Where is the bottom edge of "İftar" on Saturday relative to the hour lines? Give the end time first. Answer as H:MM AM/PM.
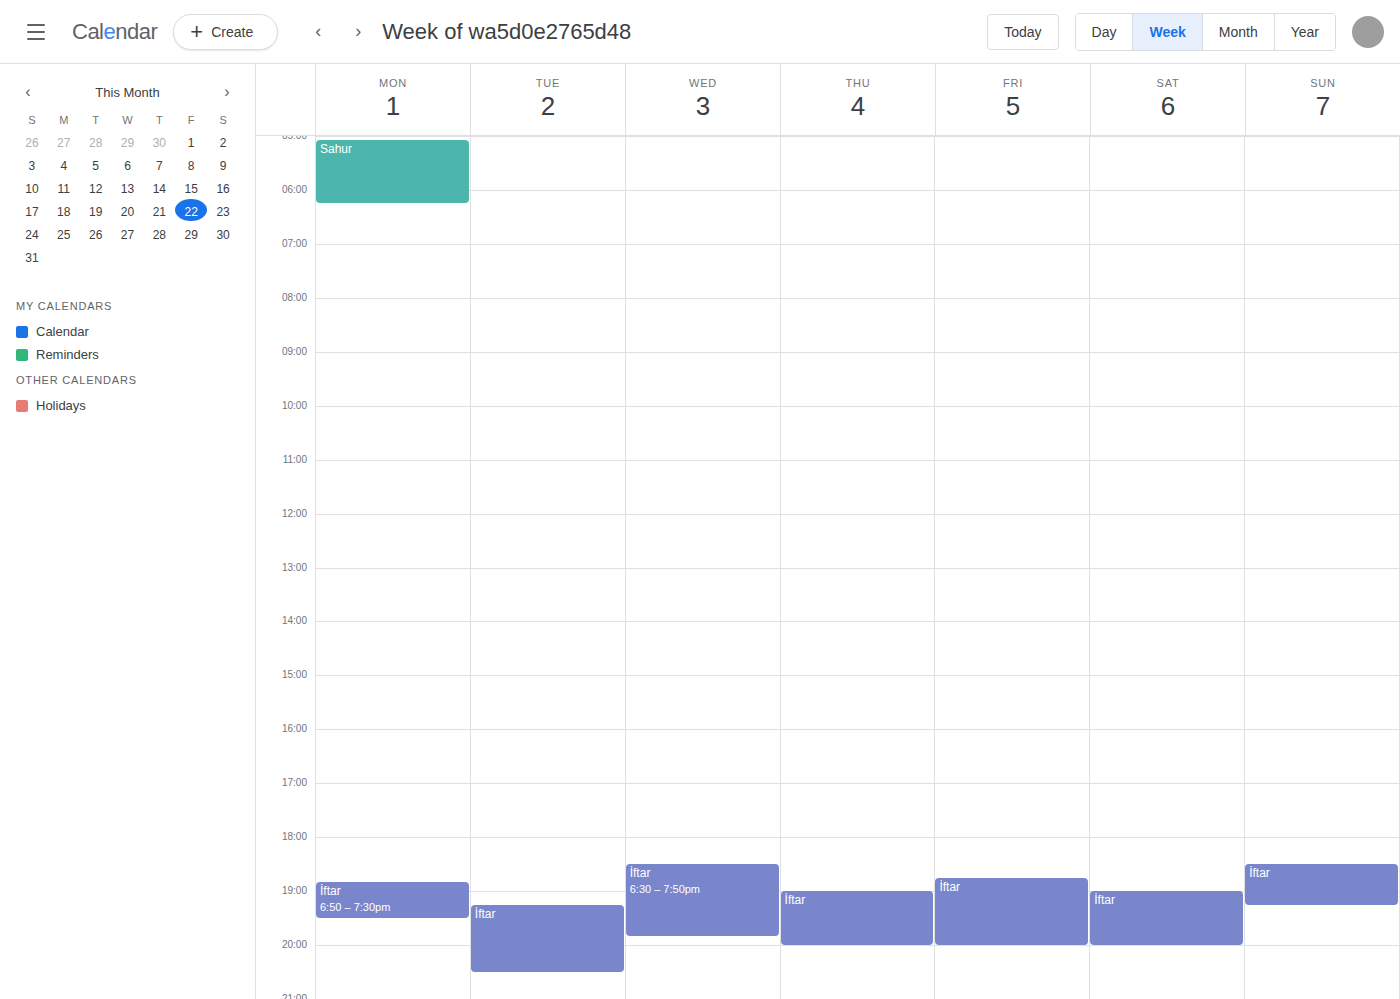
8:00 PM -- exactly on the 8 PM line.